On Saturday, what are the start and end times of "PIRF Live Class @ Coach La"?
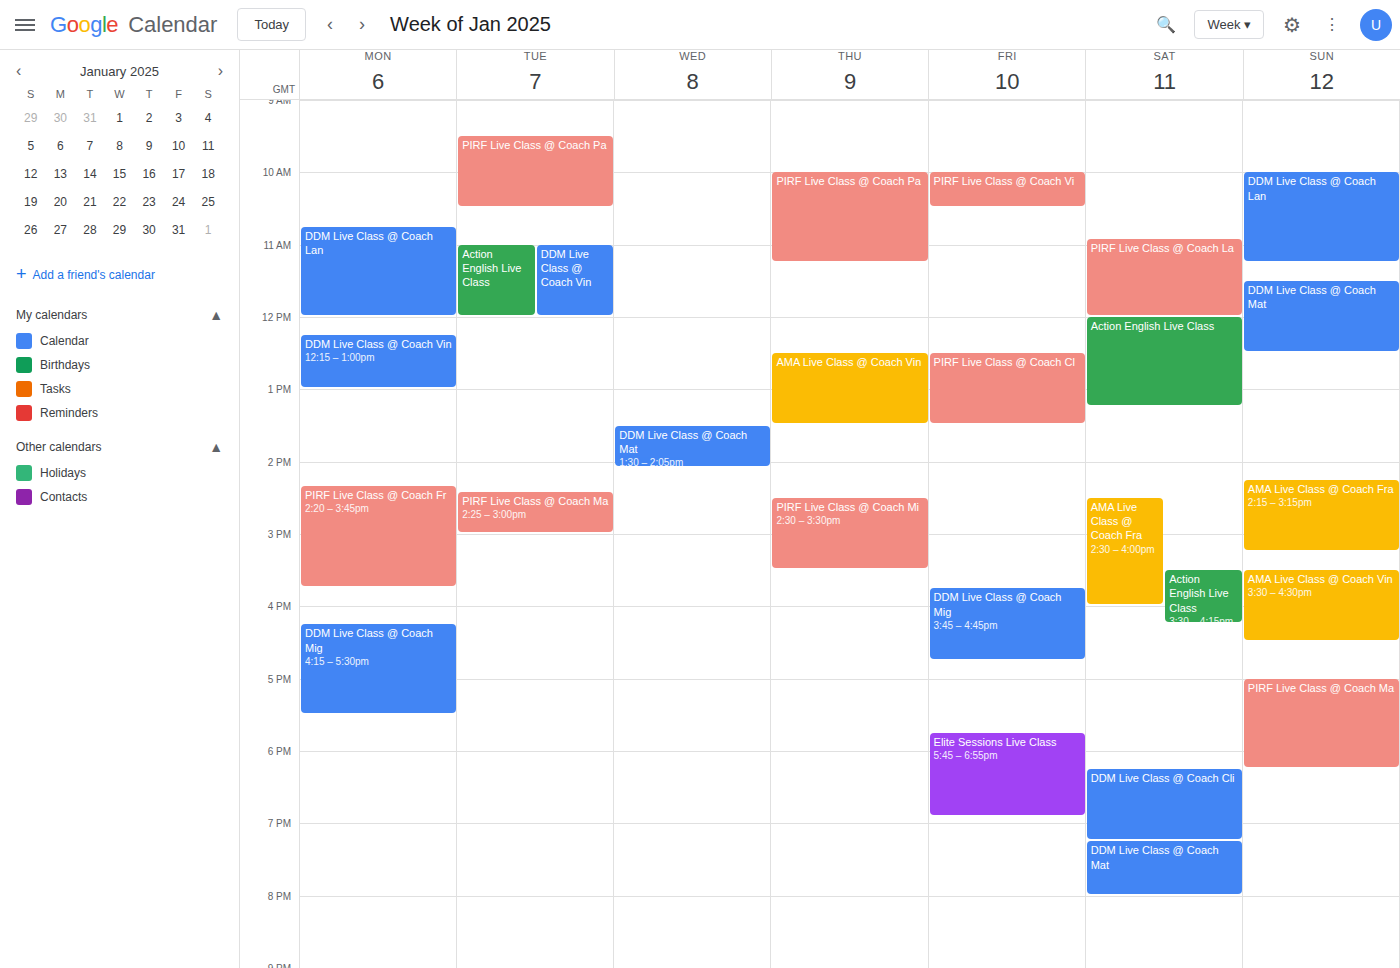
10:55 to 12:00